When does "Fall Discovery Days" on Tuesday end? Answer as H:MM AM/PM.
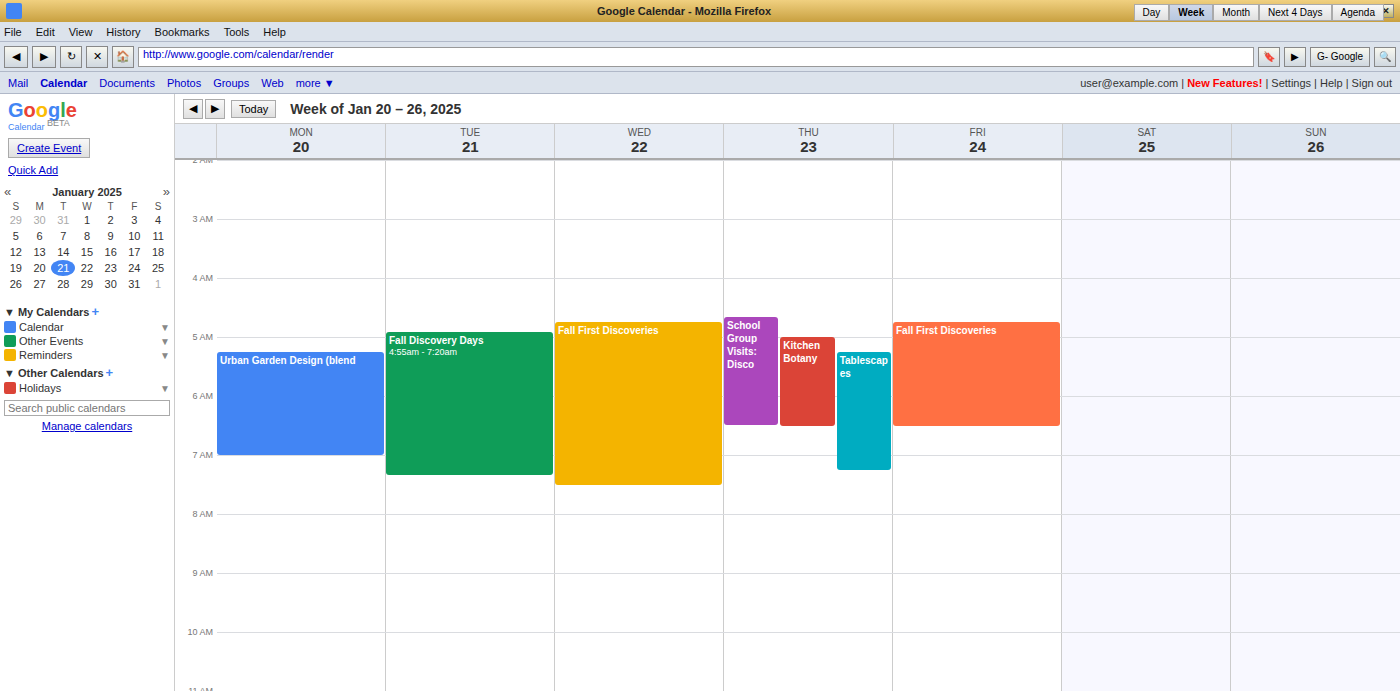
7:20 AM